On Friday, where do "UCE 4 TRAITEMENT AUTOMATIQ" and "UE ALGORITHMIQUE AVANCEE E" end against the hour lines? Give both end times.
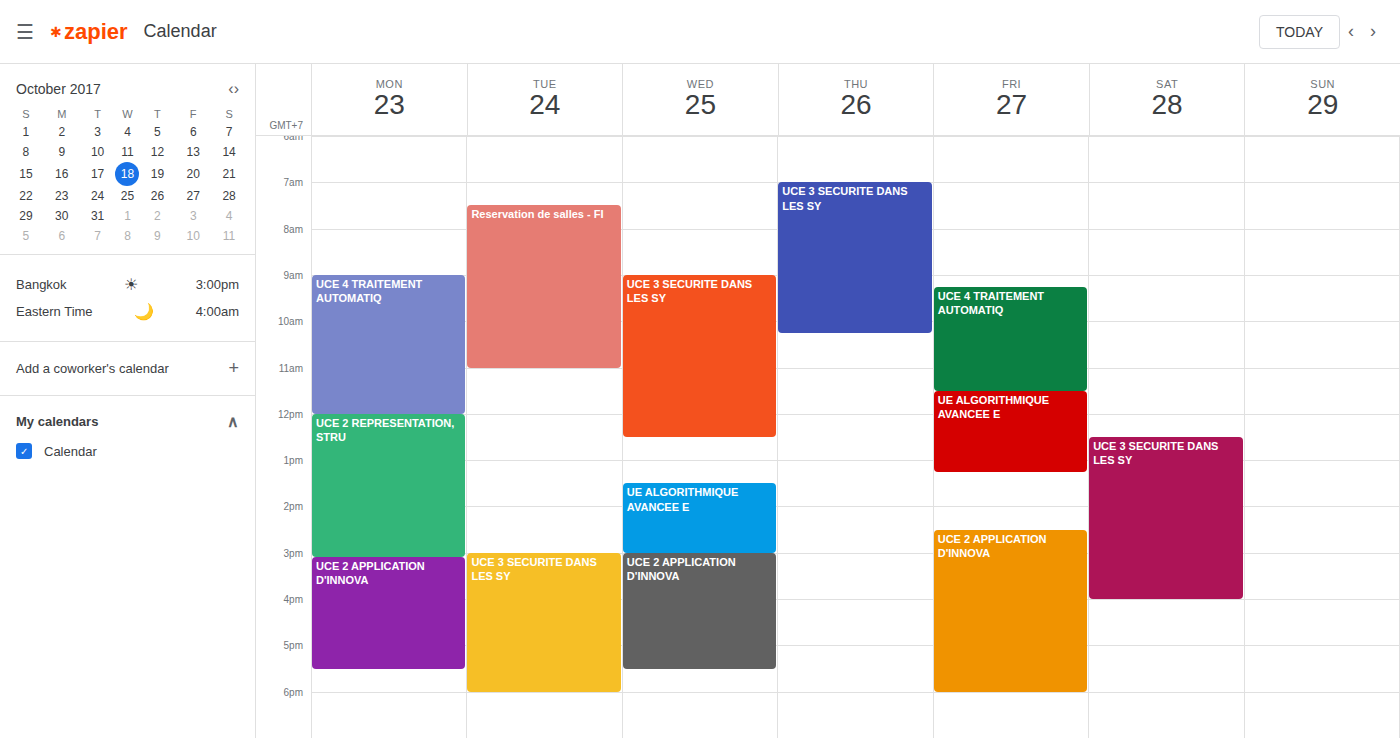
"UCE 4 TRAITEMENT AUTOMATIQ": 11:30 AM, halfway between the 11 AM and 12 PM lines. "UE ALGORITHMIQUE AVANCEE E": 1:15 PM, neither: a quarter of the way from the 1 PM line to the 2 PM line.